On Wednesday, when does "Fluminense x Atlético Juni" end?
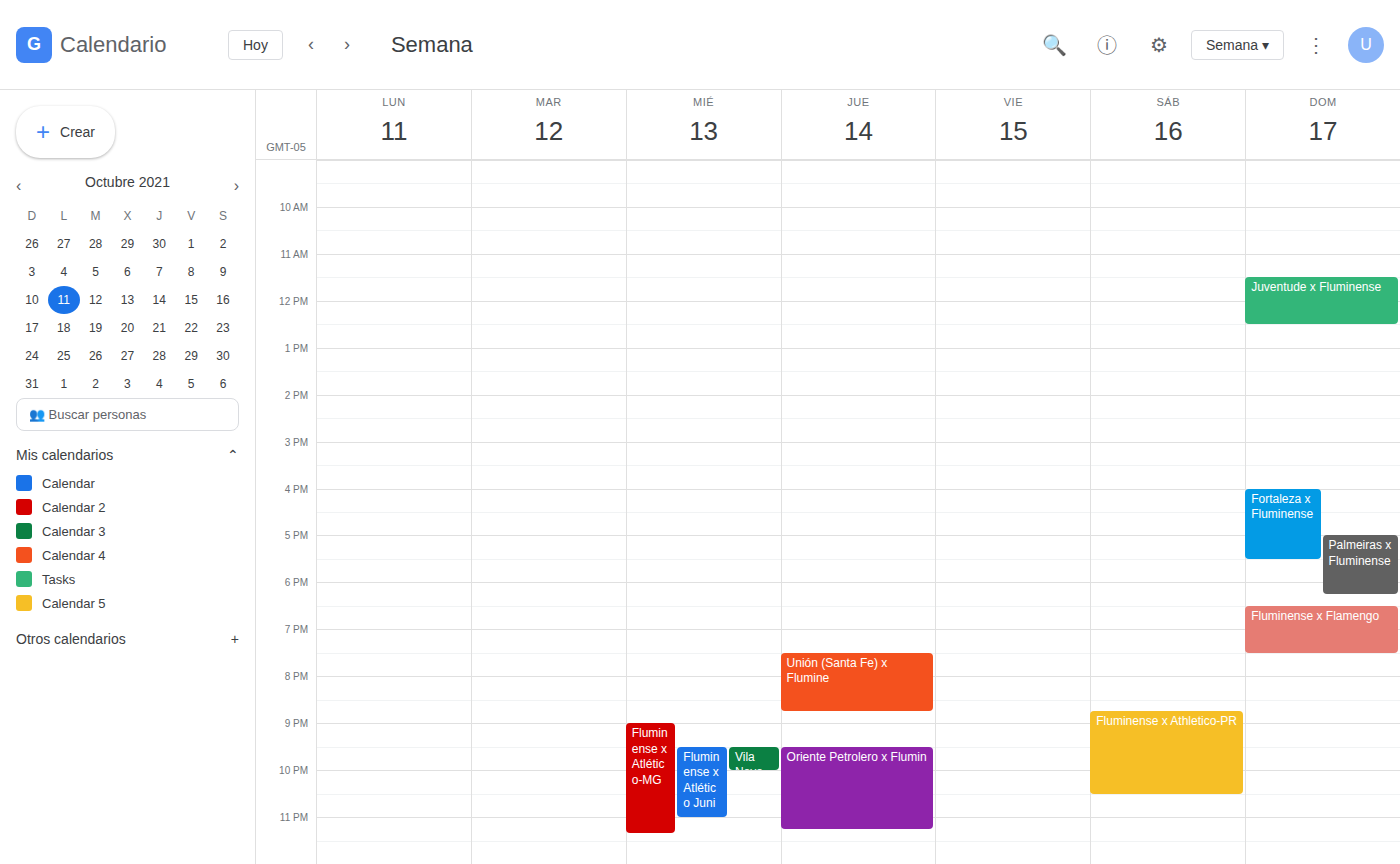
23:00